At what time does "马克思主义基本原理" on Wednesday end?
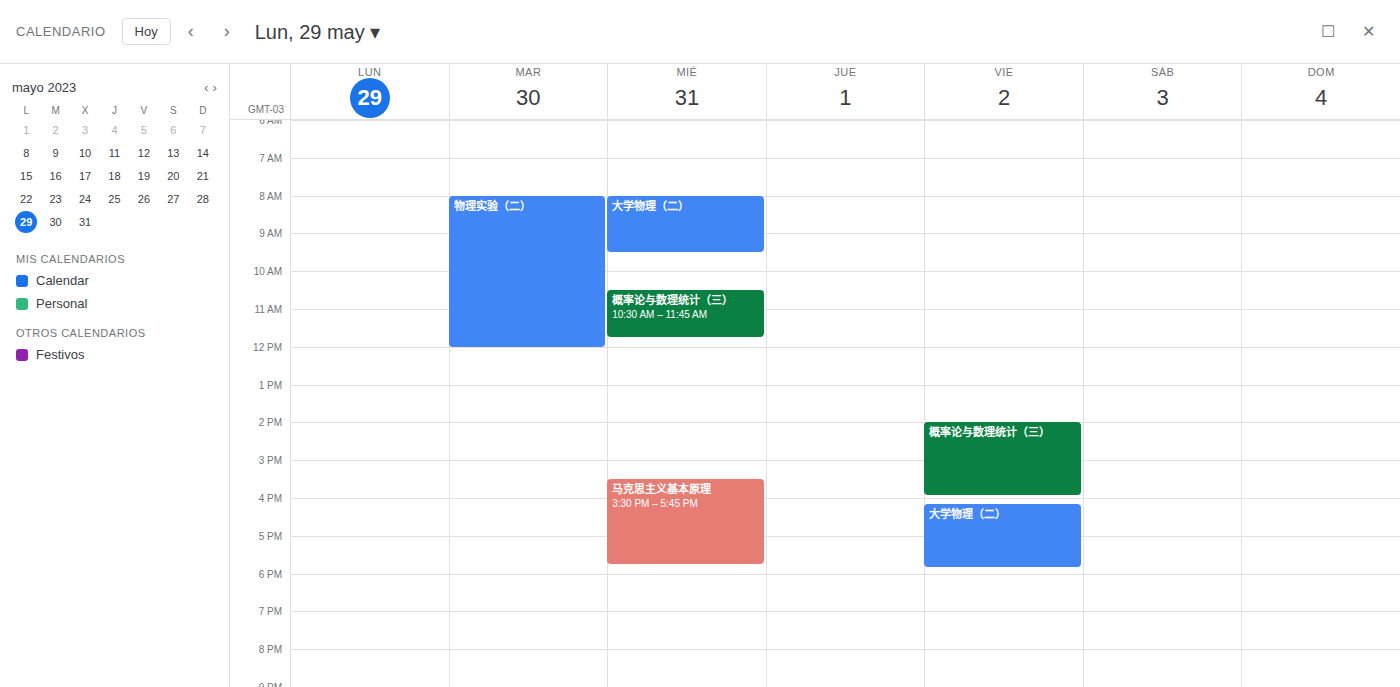
5:45 PM